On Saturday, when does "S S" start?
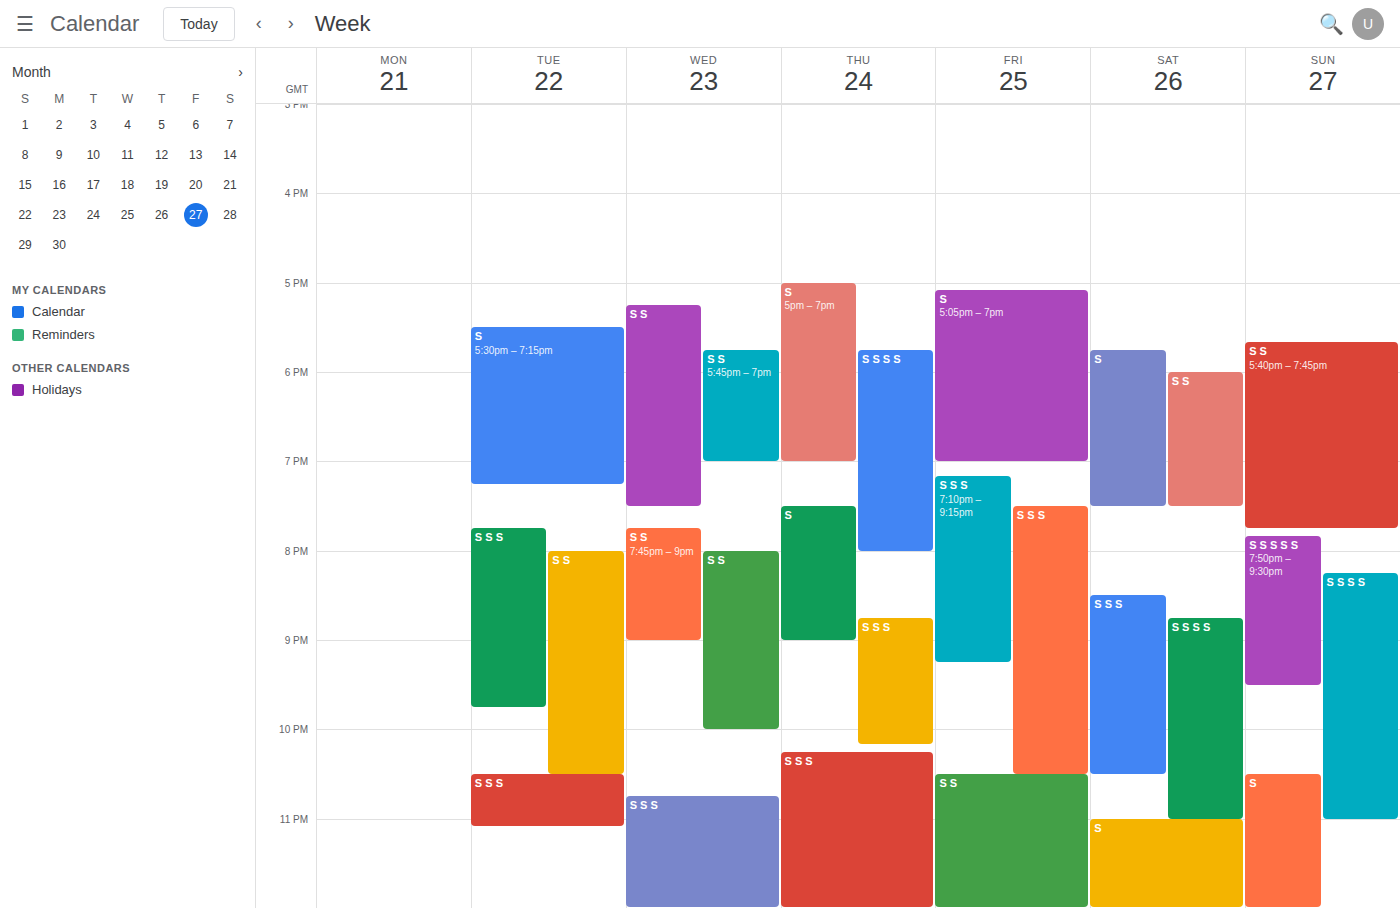
6:00 PM